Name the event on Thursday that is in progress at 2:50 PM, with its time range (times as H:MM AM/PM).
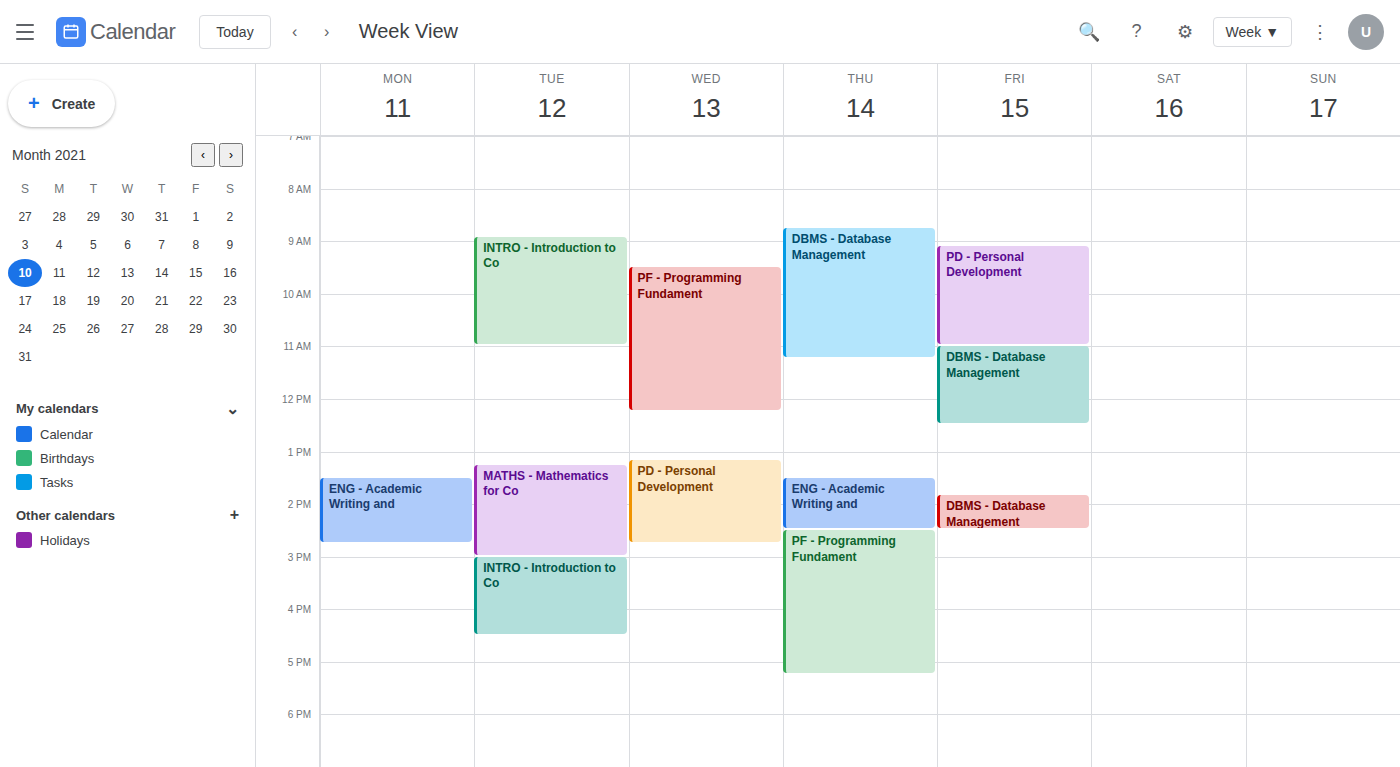
"PF - Programming Fundament", 2:30 PM to 5:15 PM